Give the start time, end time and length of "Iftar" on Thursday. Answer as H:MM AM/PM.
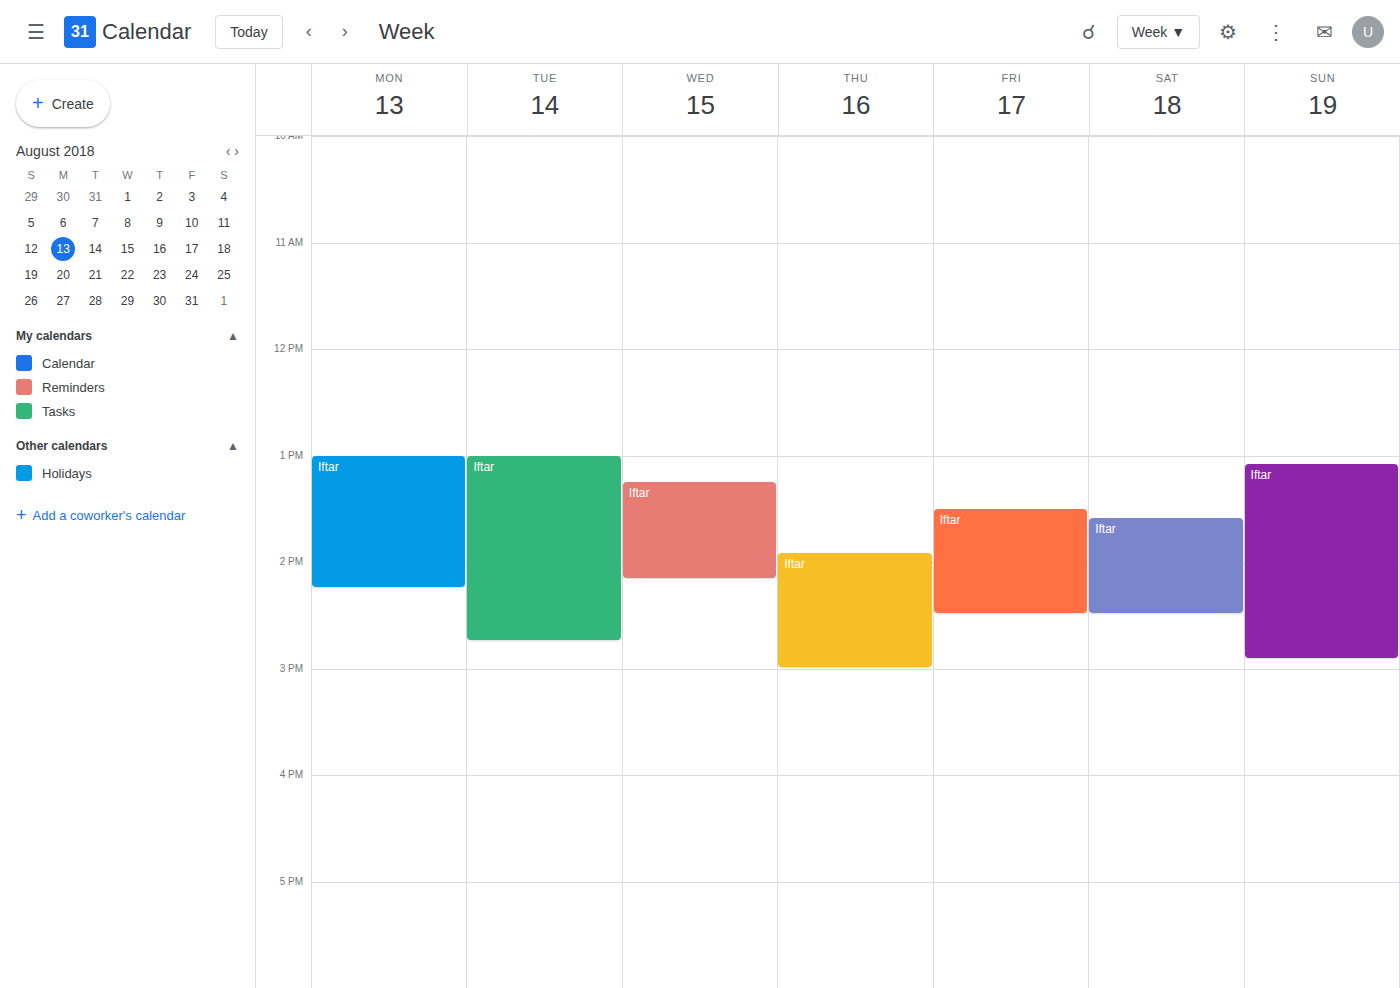
1:55 PM to 3:00 PM, 1 hour 5 minutes